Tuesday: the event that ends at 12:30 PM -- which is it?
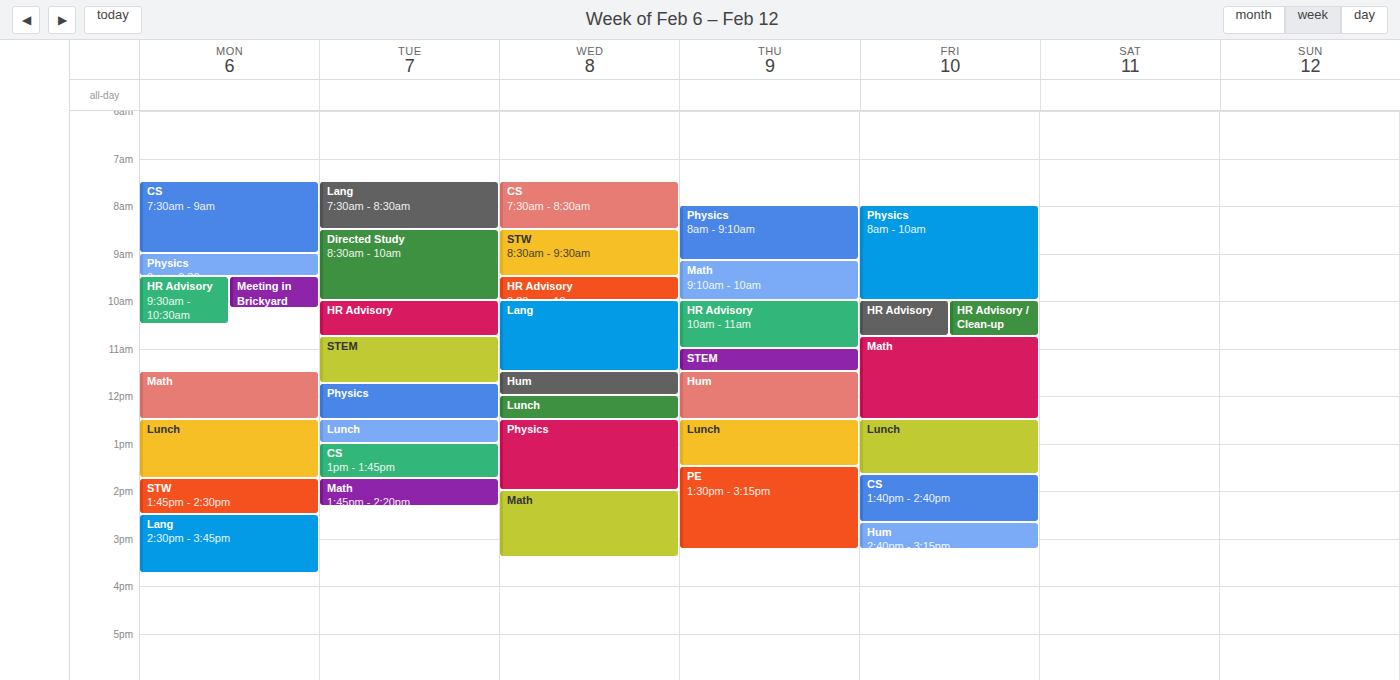
"Physics"